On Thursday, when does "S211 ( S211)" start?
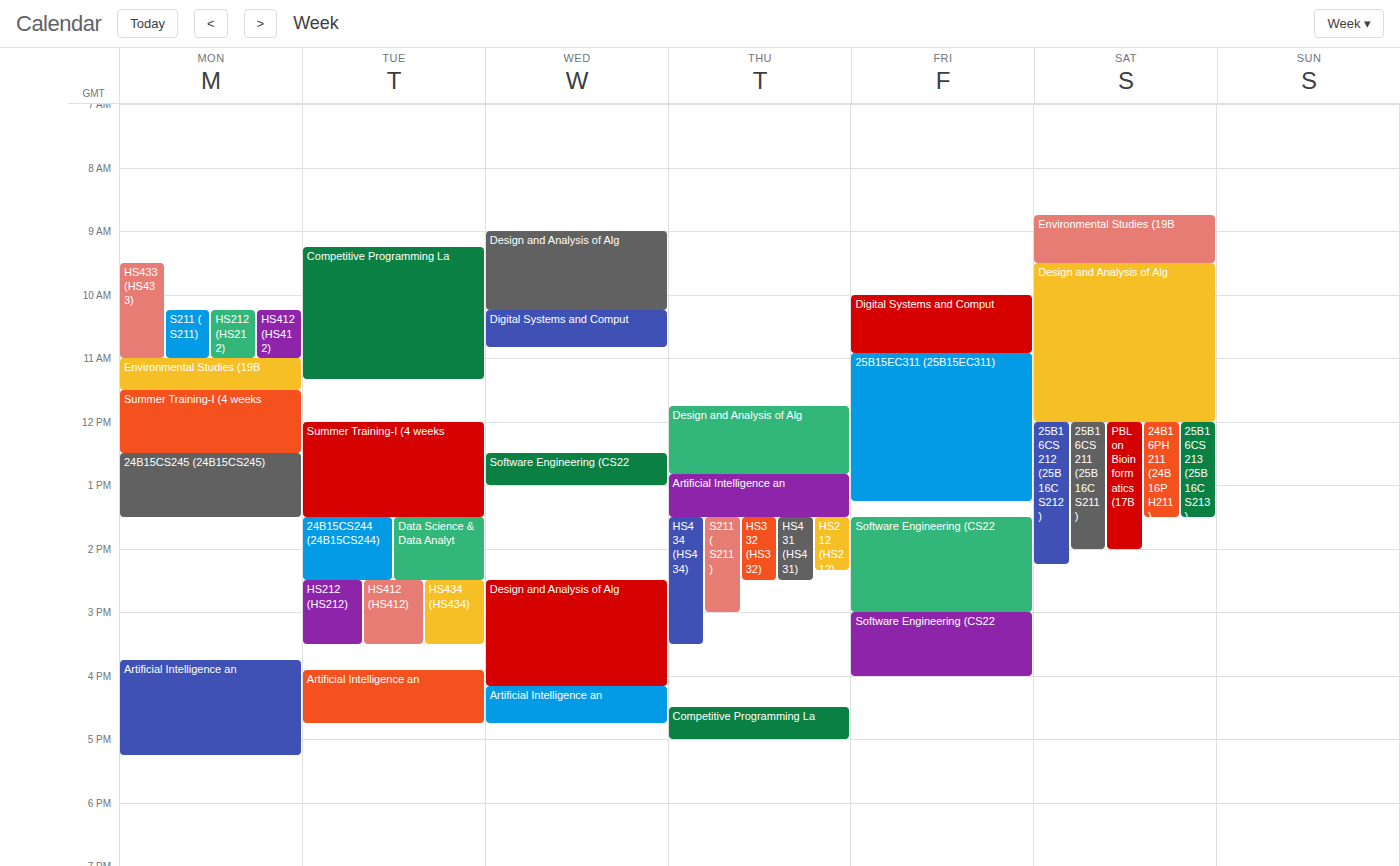
1:30 PM